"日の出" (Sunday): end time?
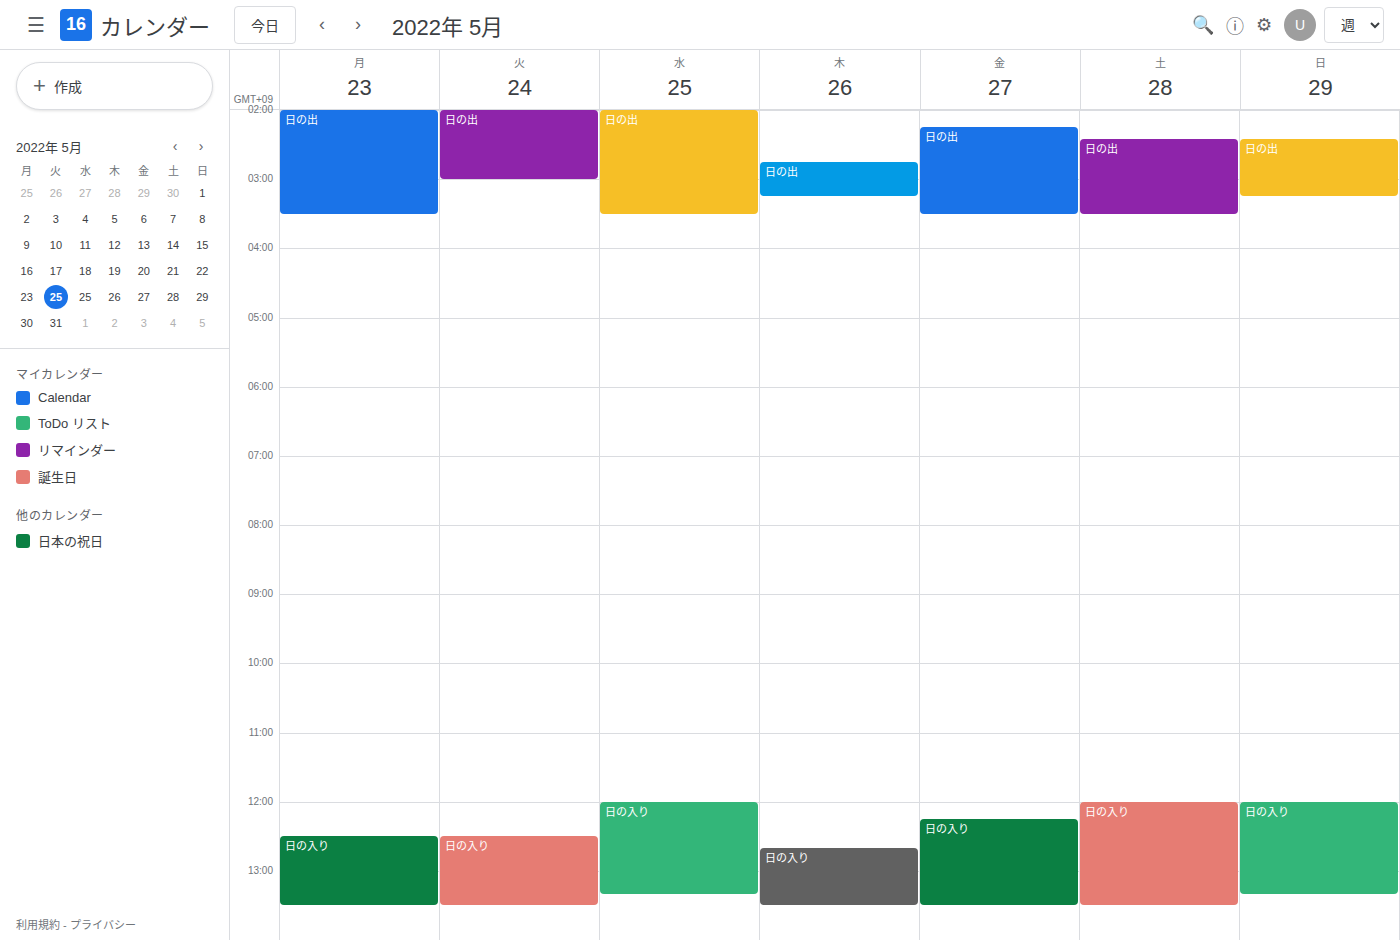
3:15 AM